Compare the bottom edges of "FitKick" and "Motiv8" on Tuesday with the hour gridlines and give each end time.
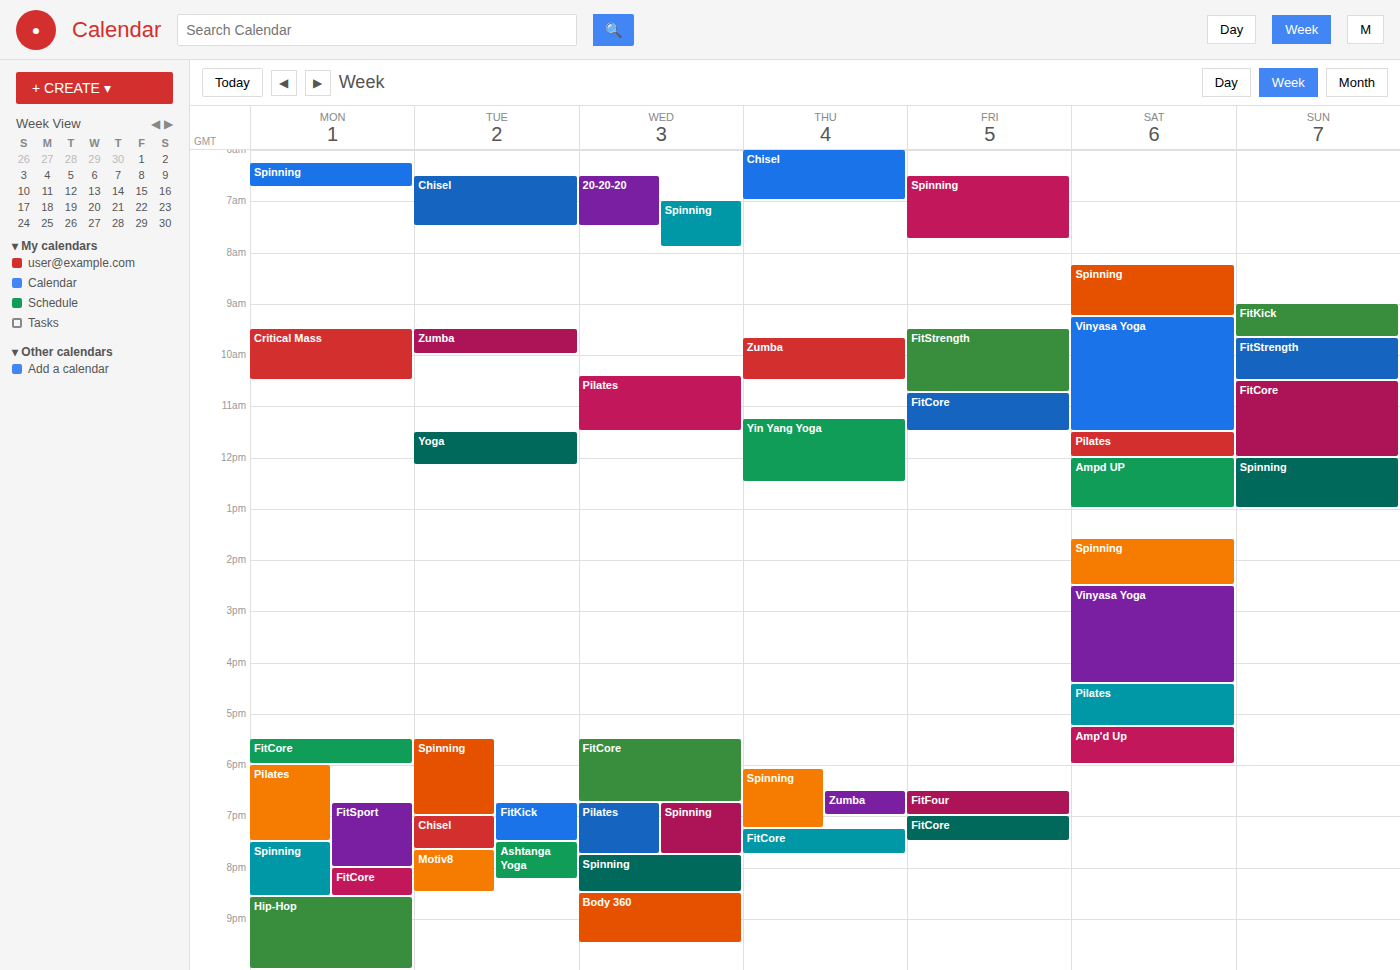
"FitKick": 19:30, halfway between the 19:00 and 20:00 lines. "Motiv8": 20:30, halfway between the 20:00 and 21:00 lines.